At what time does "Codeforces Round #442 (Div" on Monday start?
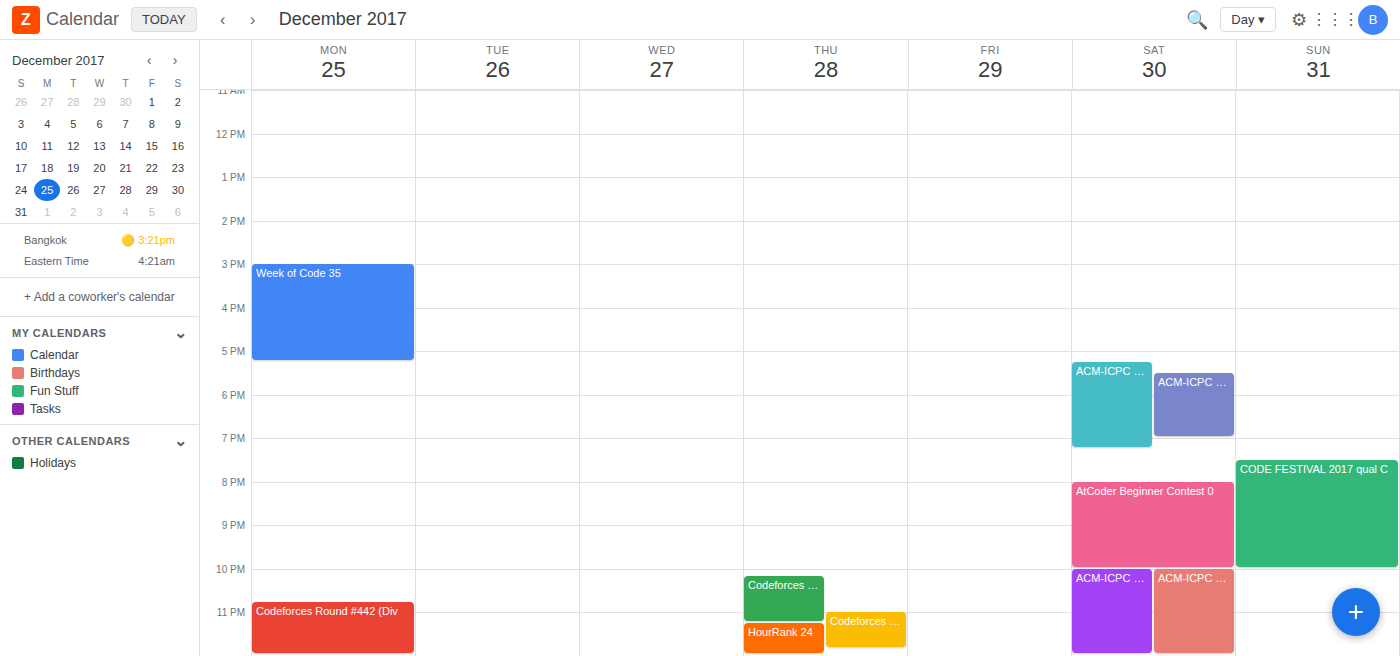
10:45 PM